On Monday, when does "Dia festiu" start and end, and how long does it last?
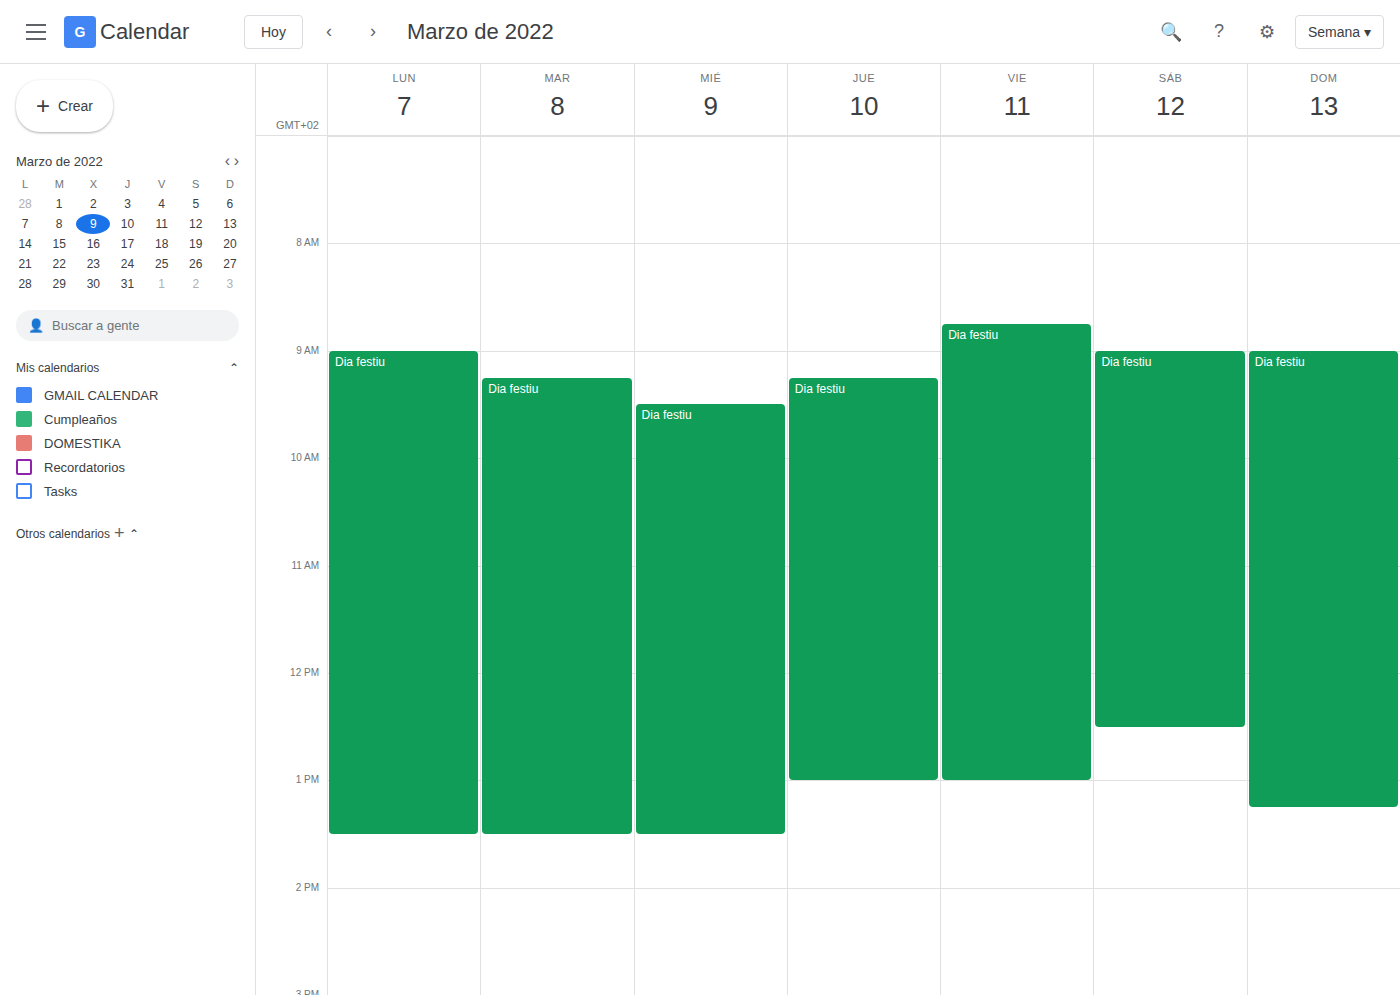
9:00 AM to 1:30 PM, 4 hours 30 minutes